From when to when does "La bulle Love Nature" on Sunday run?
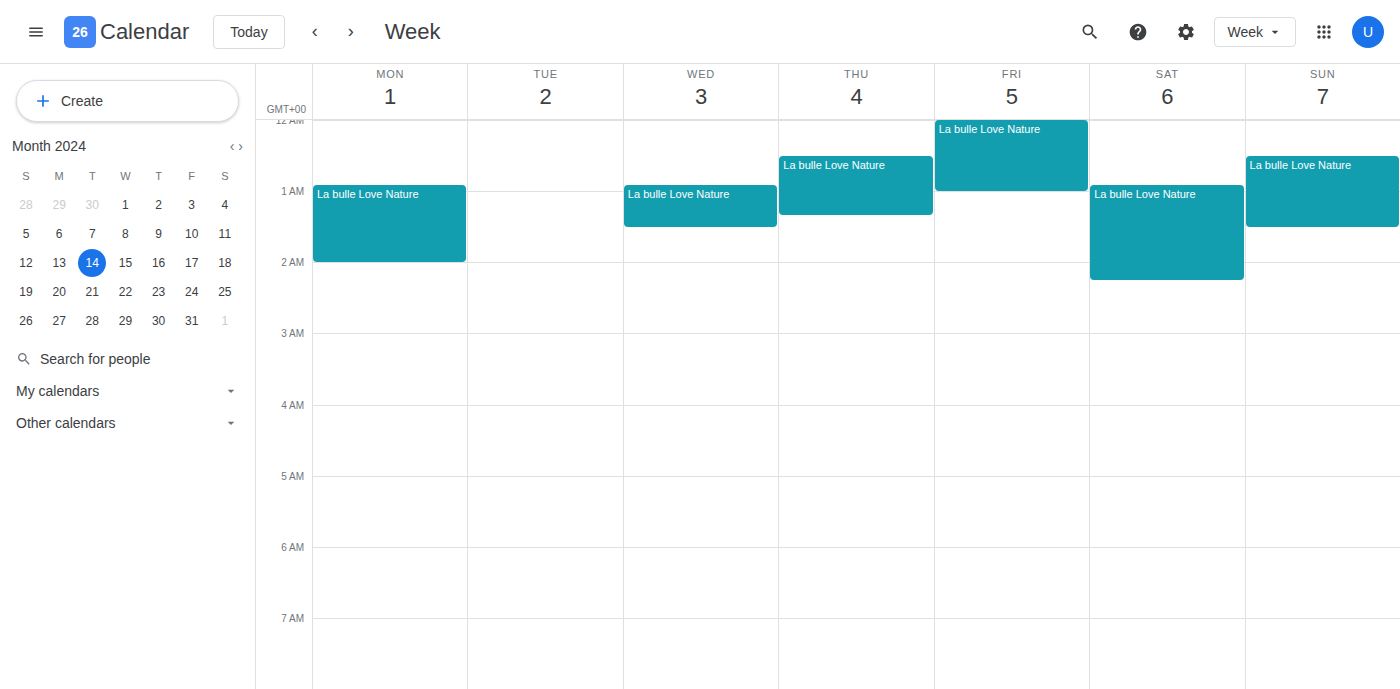
00:30 to 01:30